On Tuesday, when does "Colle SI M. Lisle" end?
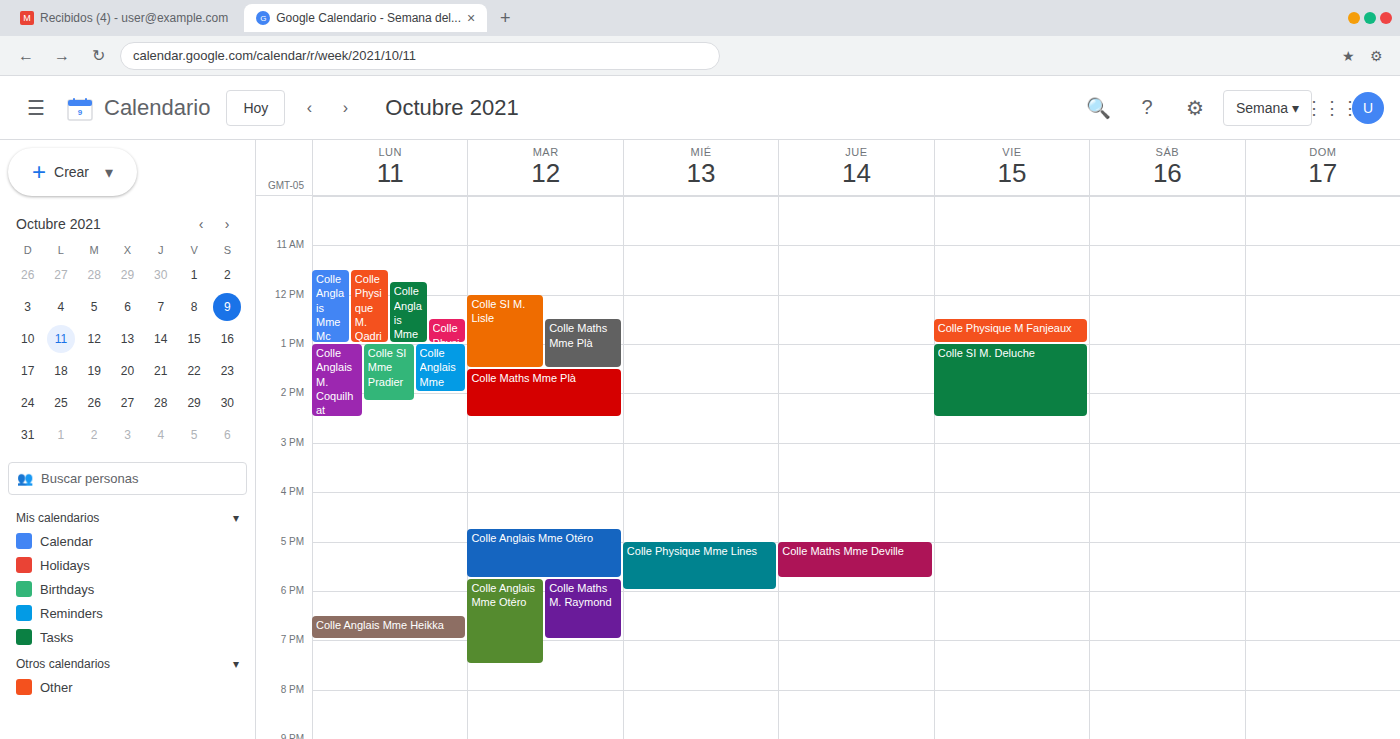
1:30 PM